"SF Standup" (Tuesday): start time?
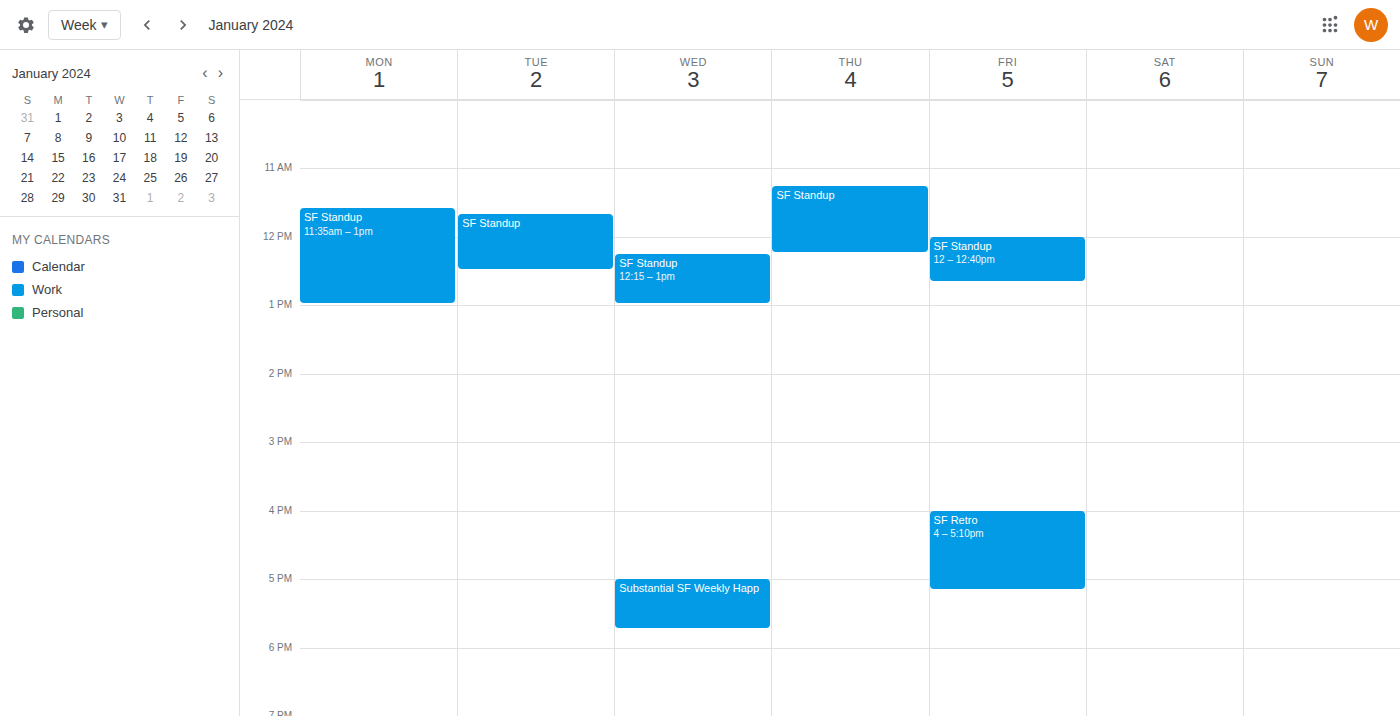
11:40 AM